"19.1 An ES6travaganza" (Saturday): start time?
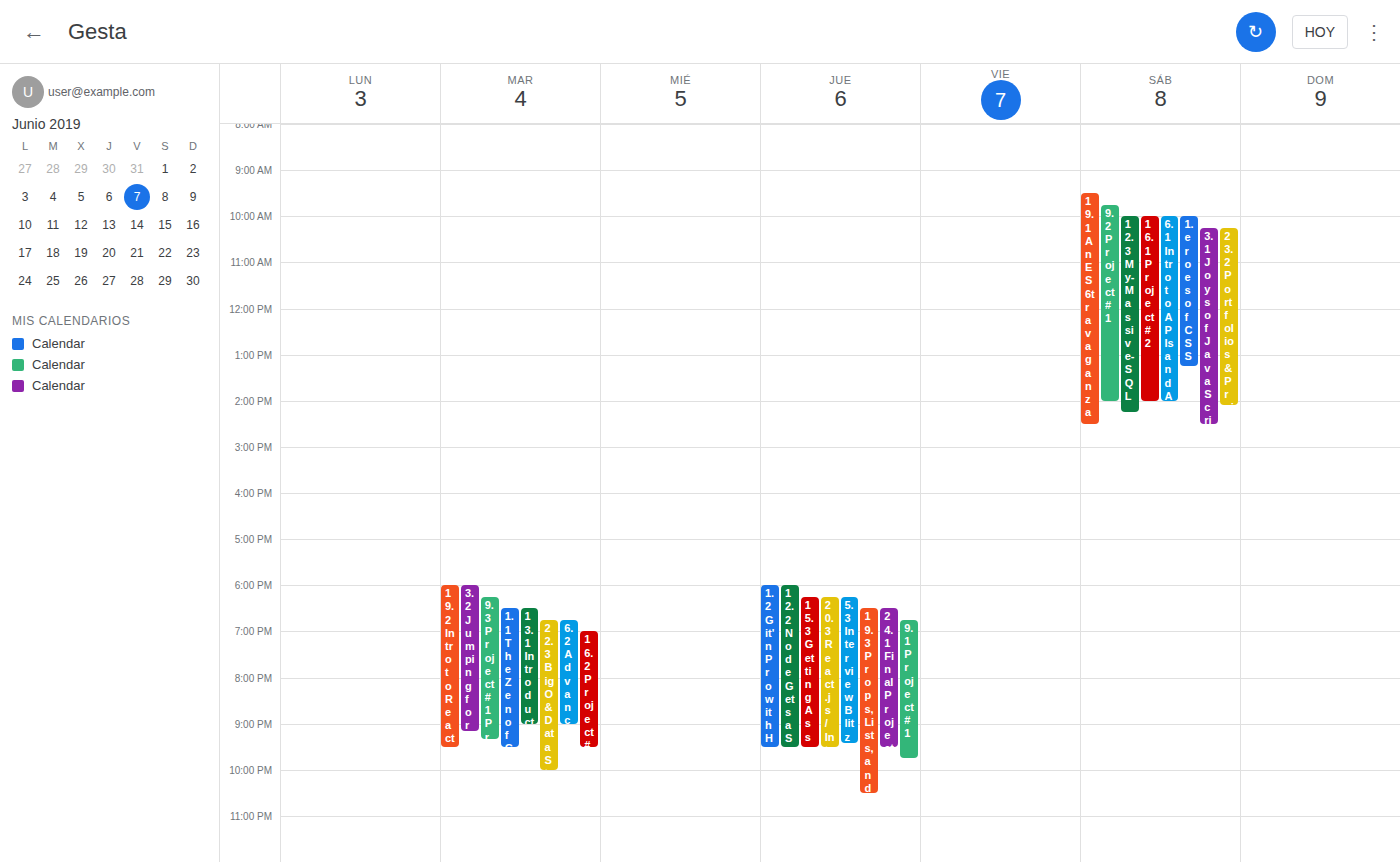
09:30